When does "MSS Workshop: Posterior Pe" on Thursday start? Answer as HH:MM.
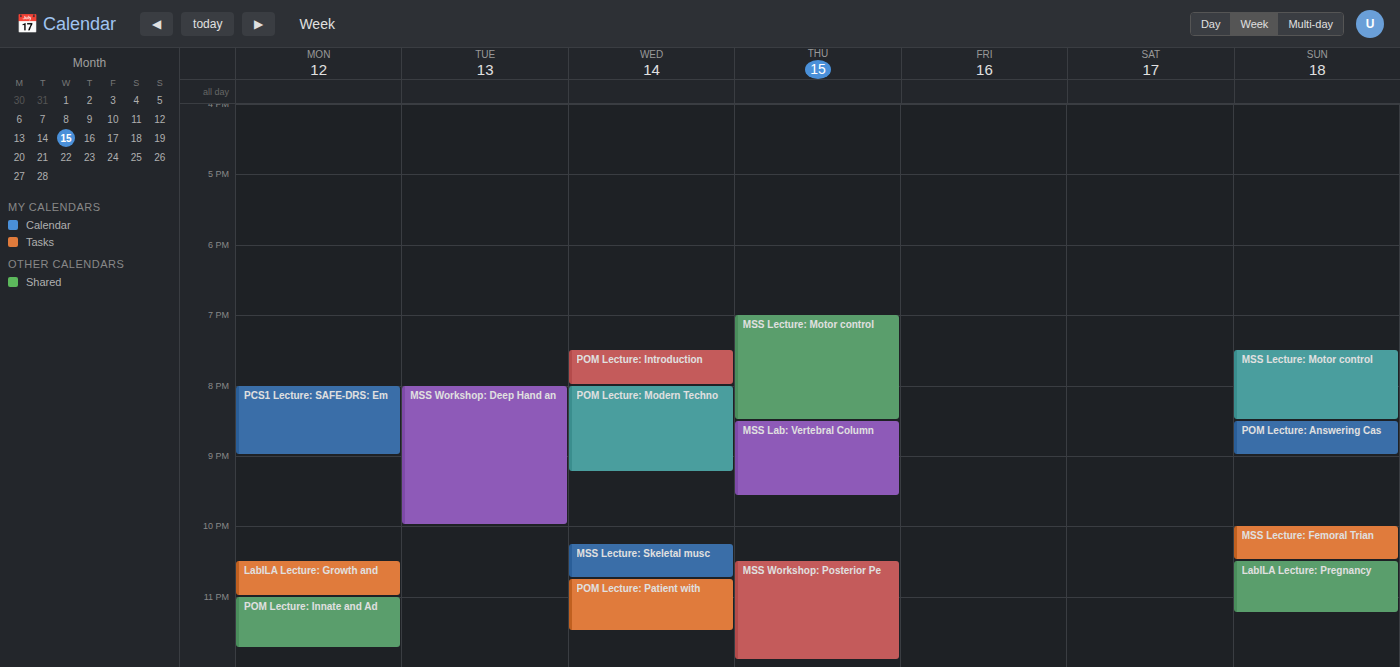
22:30